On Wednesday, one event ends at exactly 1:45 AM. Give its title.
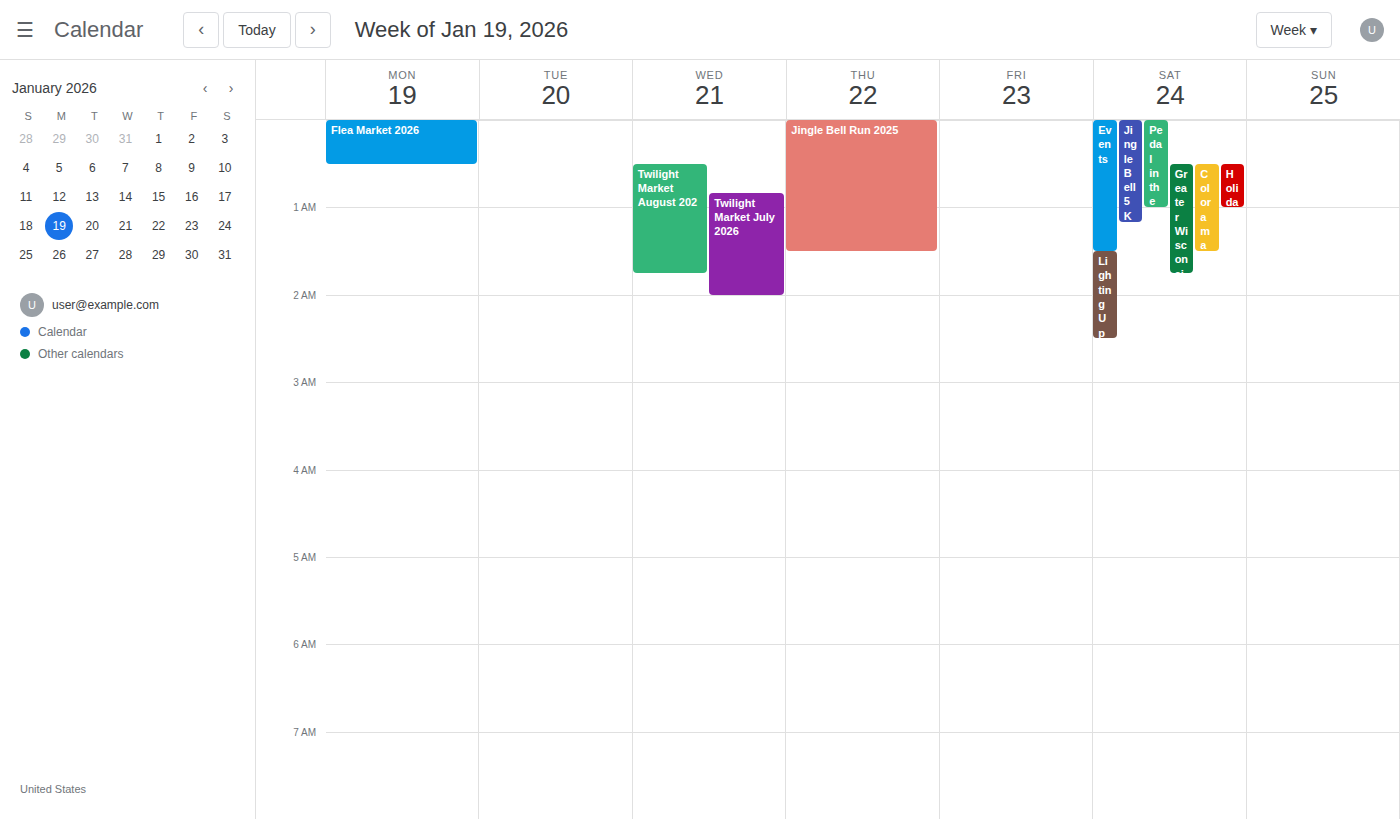
"Twilight Market August 202"